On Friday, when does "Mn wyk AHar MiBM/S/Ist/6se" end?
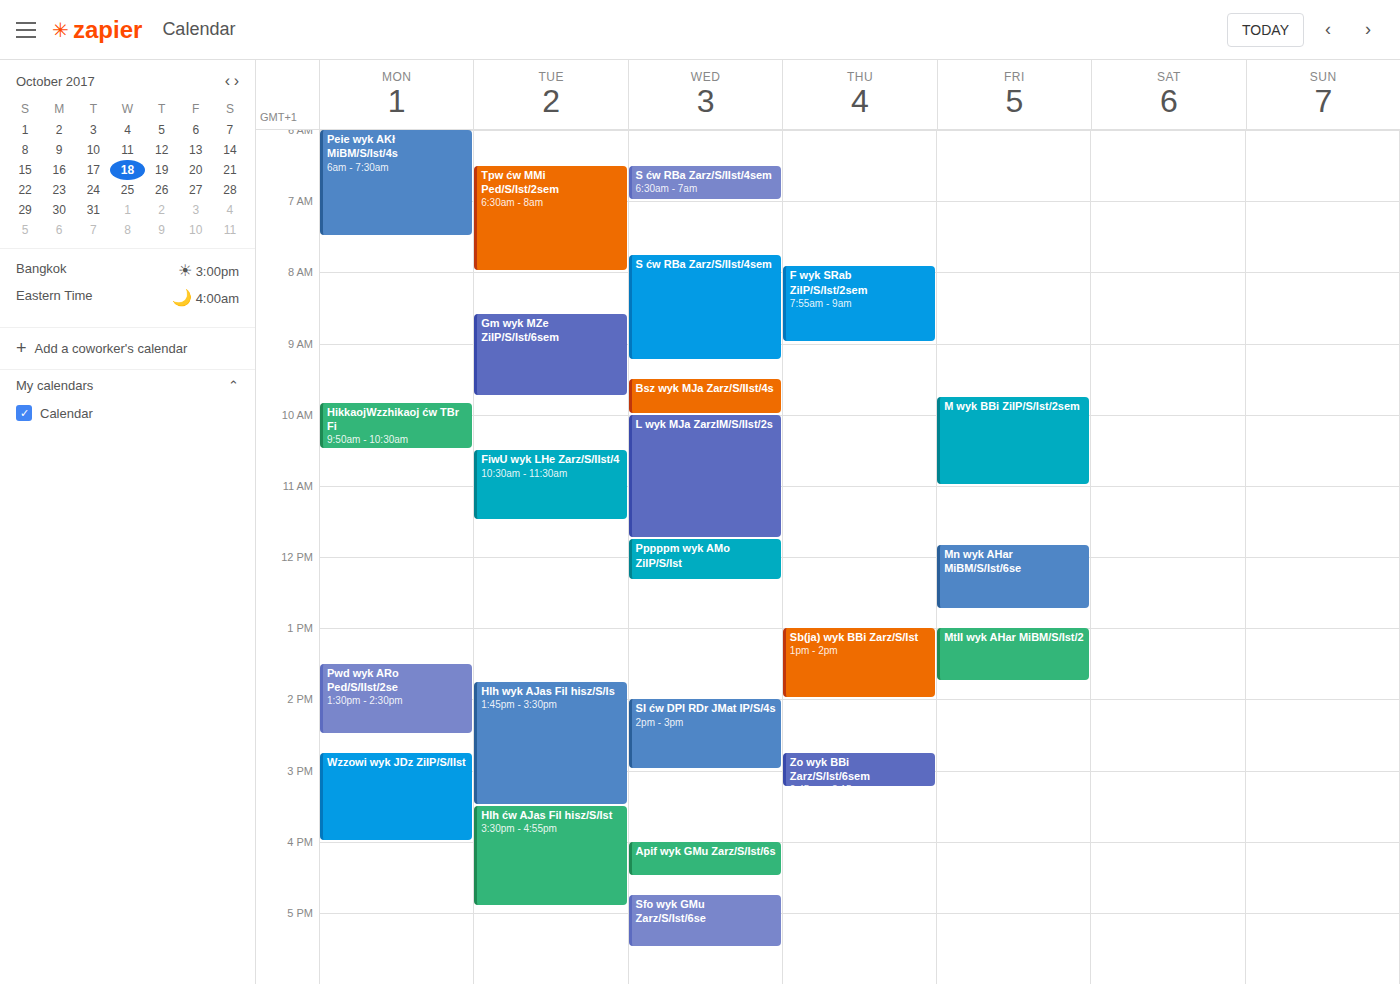
12:45 PM